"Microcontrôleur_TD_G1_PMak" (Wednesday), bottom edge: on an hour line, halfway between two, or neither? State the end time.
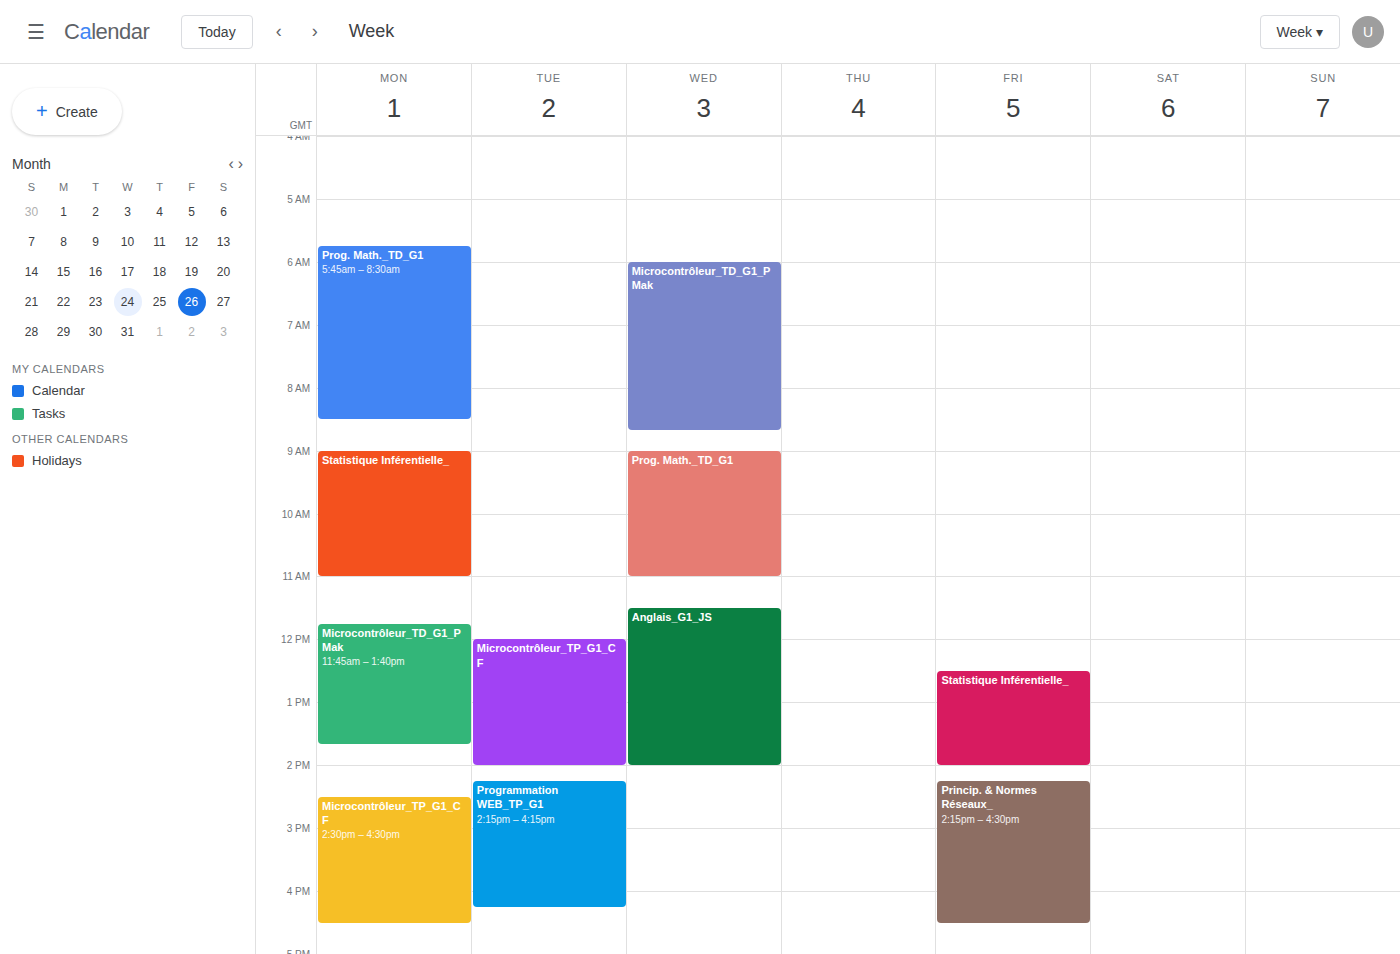
08:40 -- neither: 40 minutes below the 08:00 line and 20 minutes above the 09:00 line.